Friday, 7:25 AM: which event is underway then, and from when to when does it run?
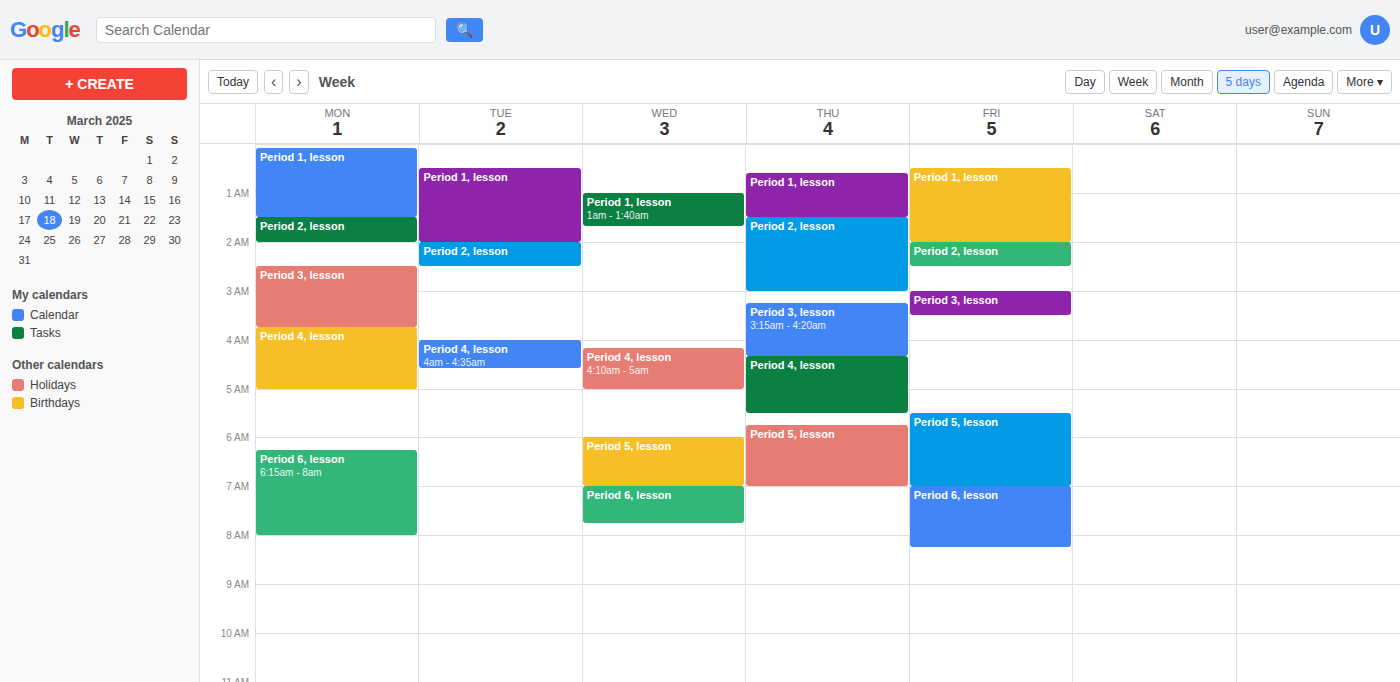
"Period 6, lesson", 7:00 AM to 8:15 AM